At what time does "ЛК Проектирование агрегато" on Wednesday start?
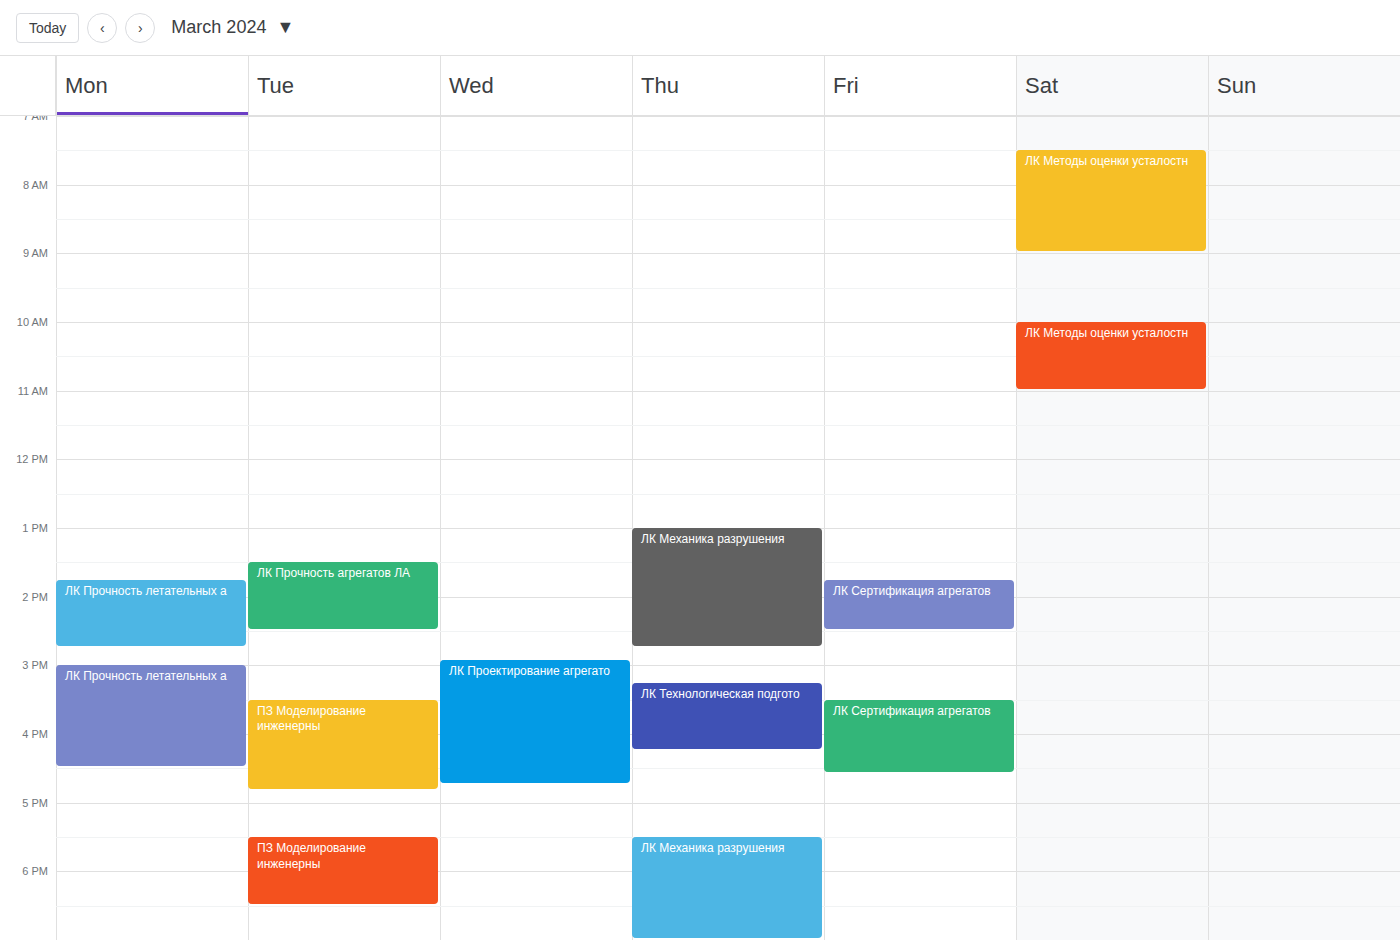
2:55 PM